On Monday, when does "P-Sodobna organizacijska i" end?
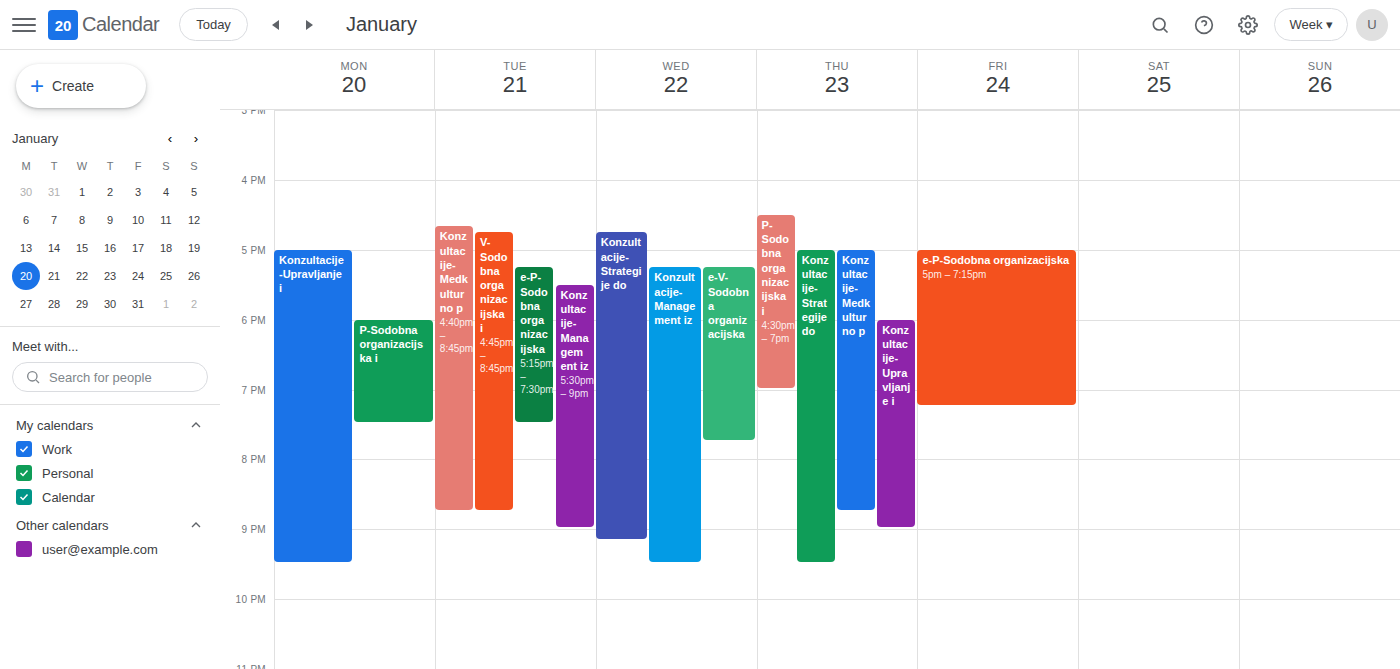
7:30 PM